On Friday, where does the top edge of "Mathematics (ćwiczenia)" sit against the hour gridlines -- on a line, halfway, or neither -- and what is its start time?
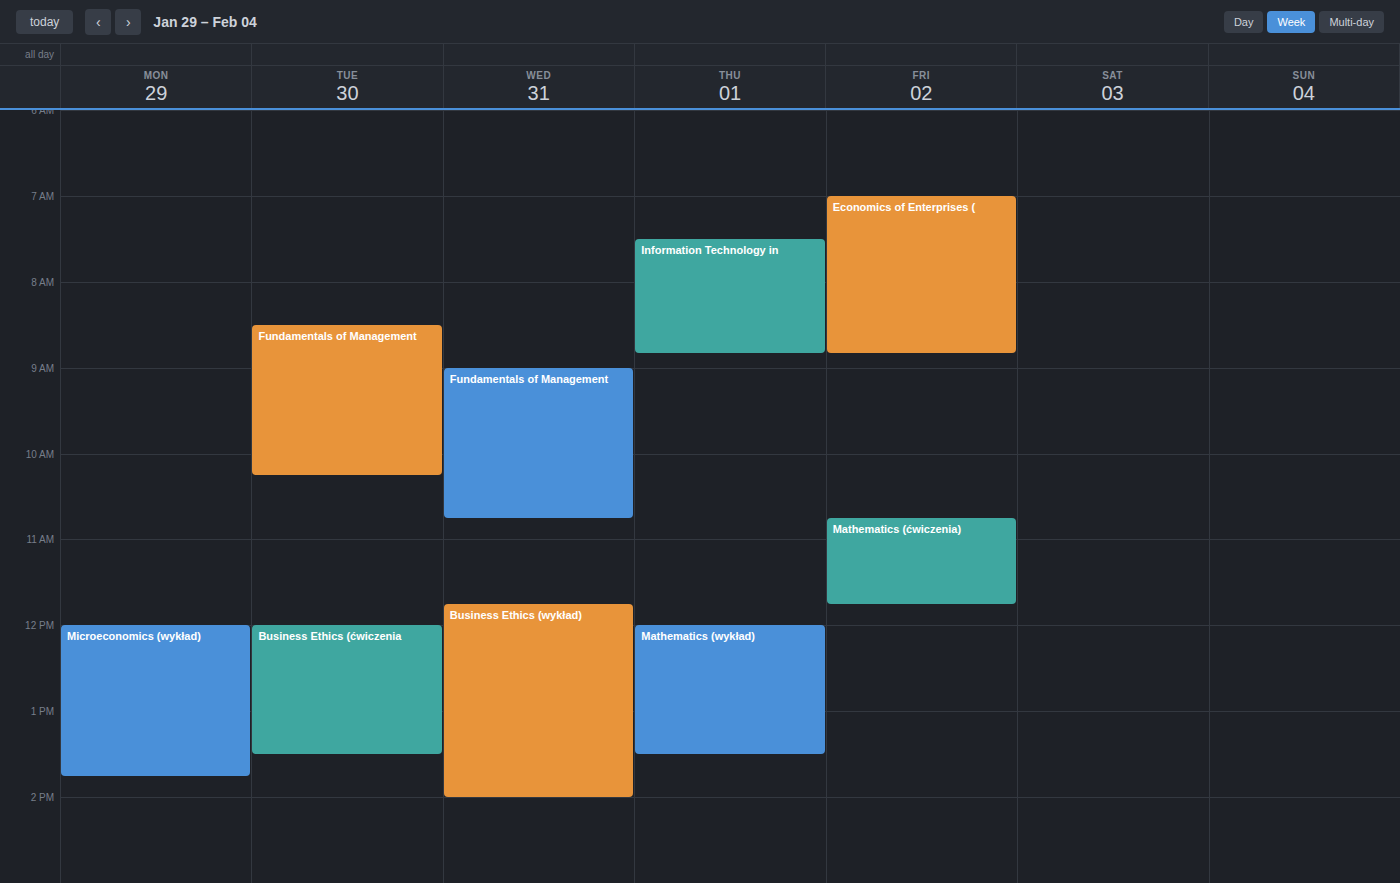
10:45 AM -- neither: three quarters of the way from the 10 AM line to the 11 AM line.